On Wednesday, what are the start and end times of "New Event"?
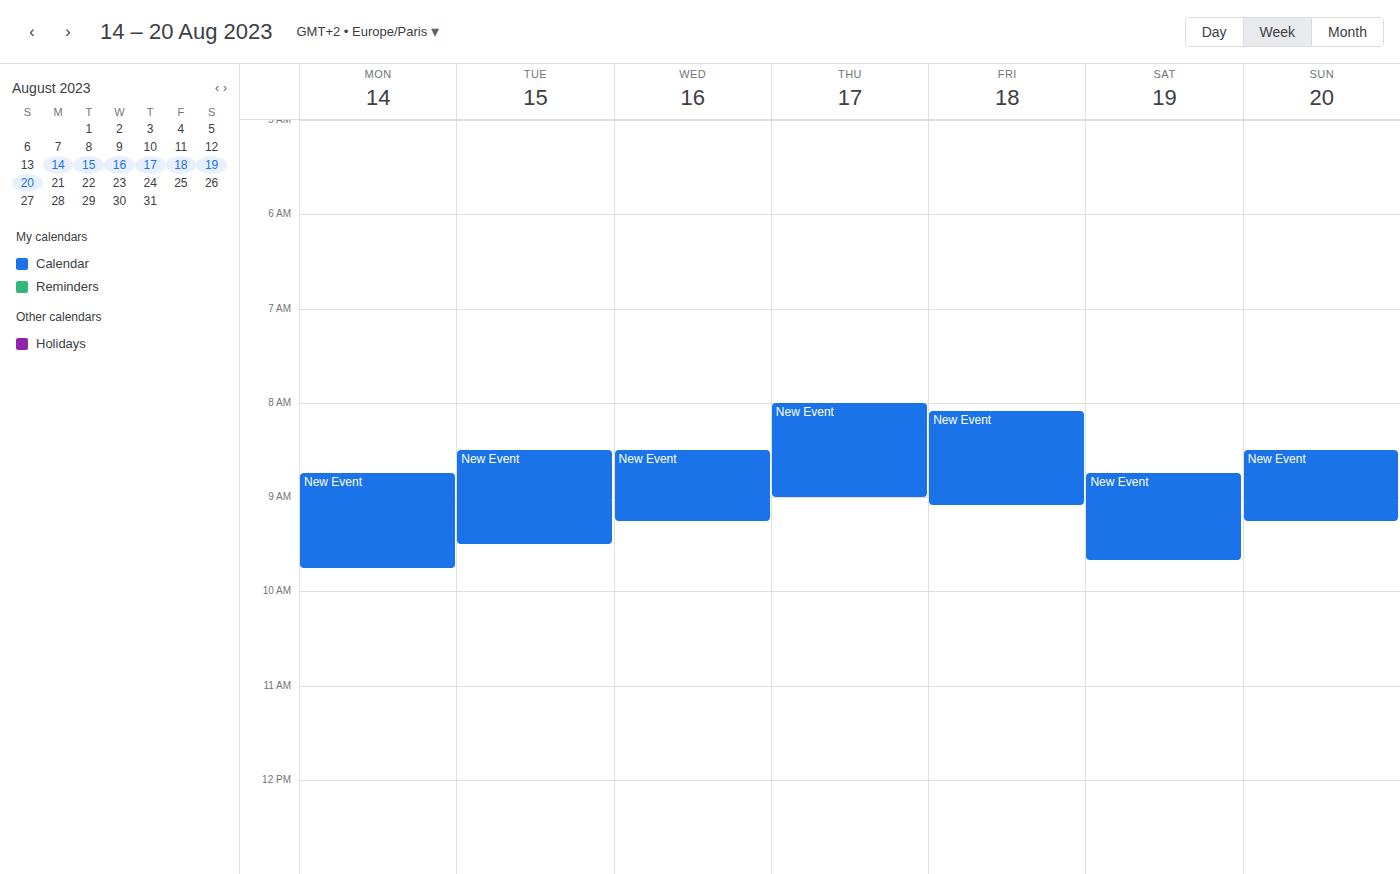
8:30 AM to 9:15 AM